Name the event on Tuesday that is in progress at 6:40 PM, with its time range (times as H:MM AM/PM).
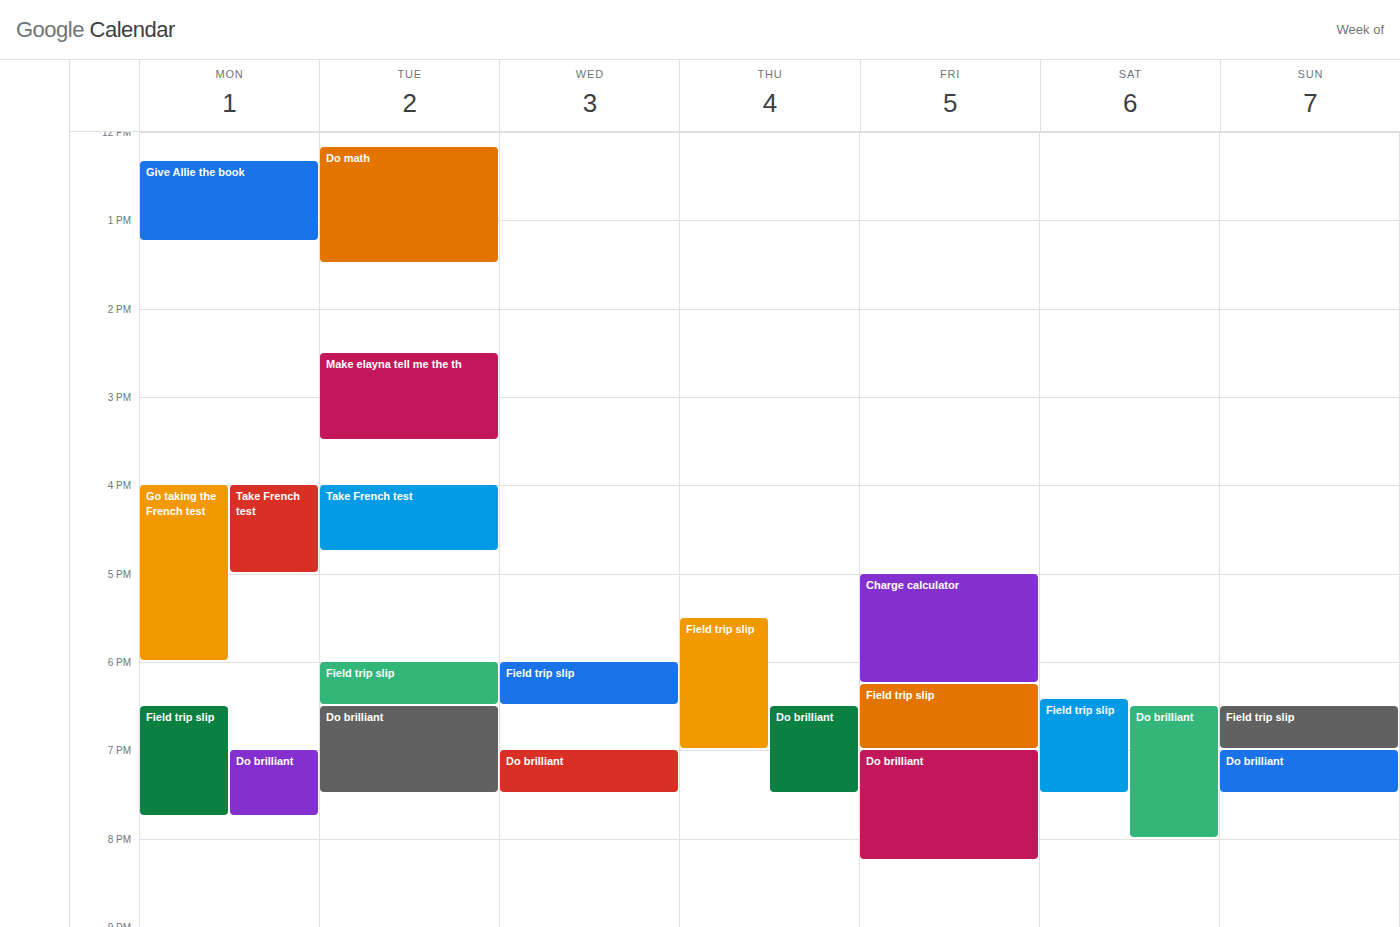
"Do brilliant", 6:30 PM to 7:30 PM